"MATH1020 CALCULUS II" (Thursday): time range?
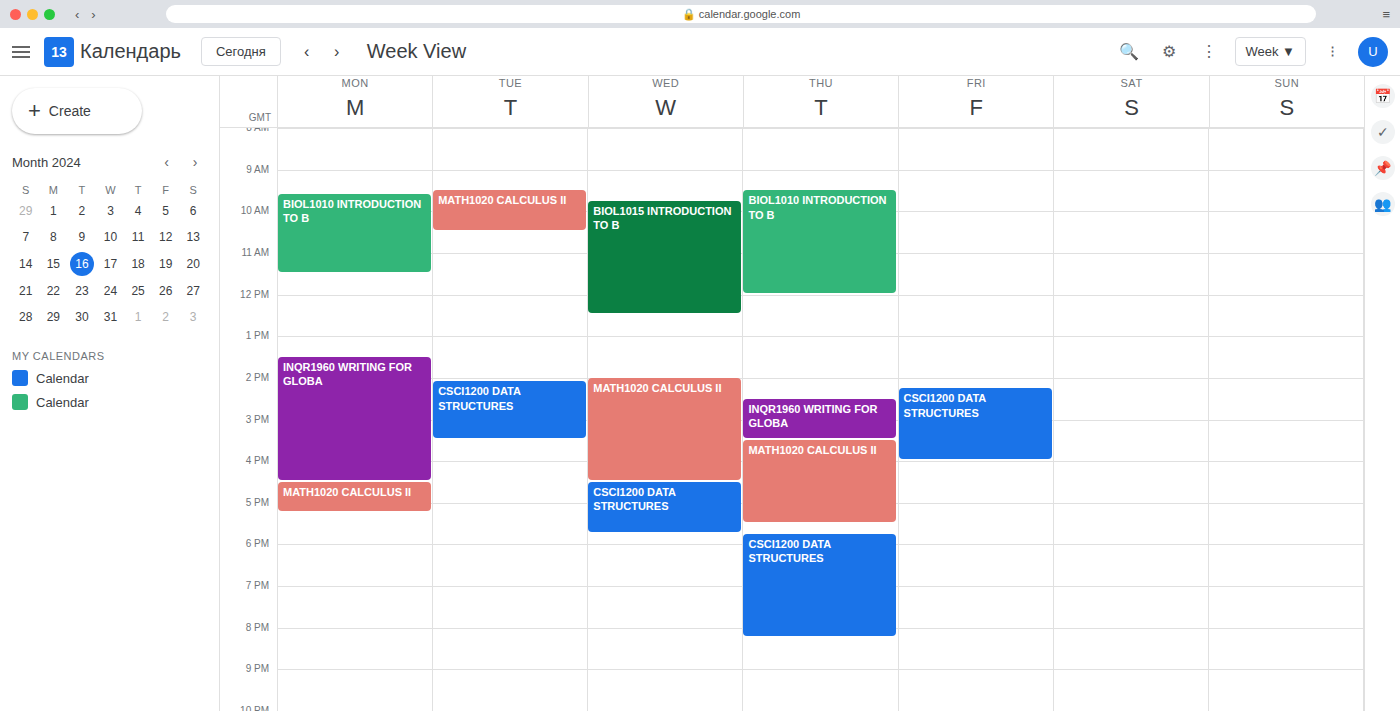
3:30 PM to 5:30 PM